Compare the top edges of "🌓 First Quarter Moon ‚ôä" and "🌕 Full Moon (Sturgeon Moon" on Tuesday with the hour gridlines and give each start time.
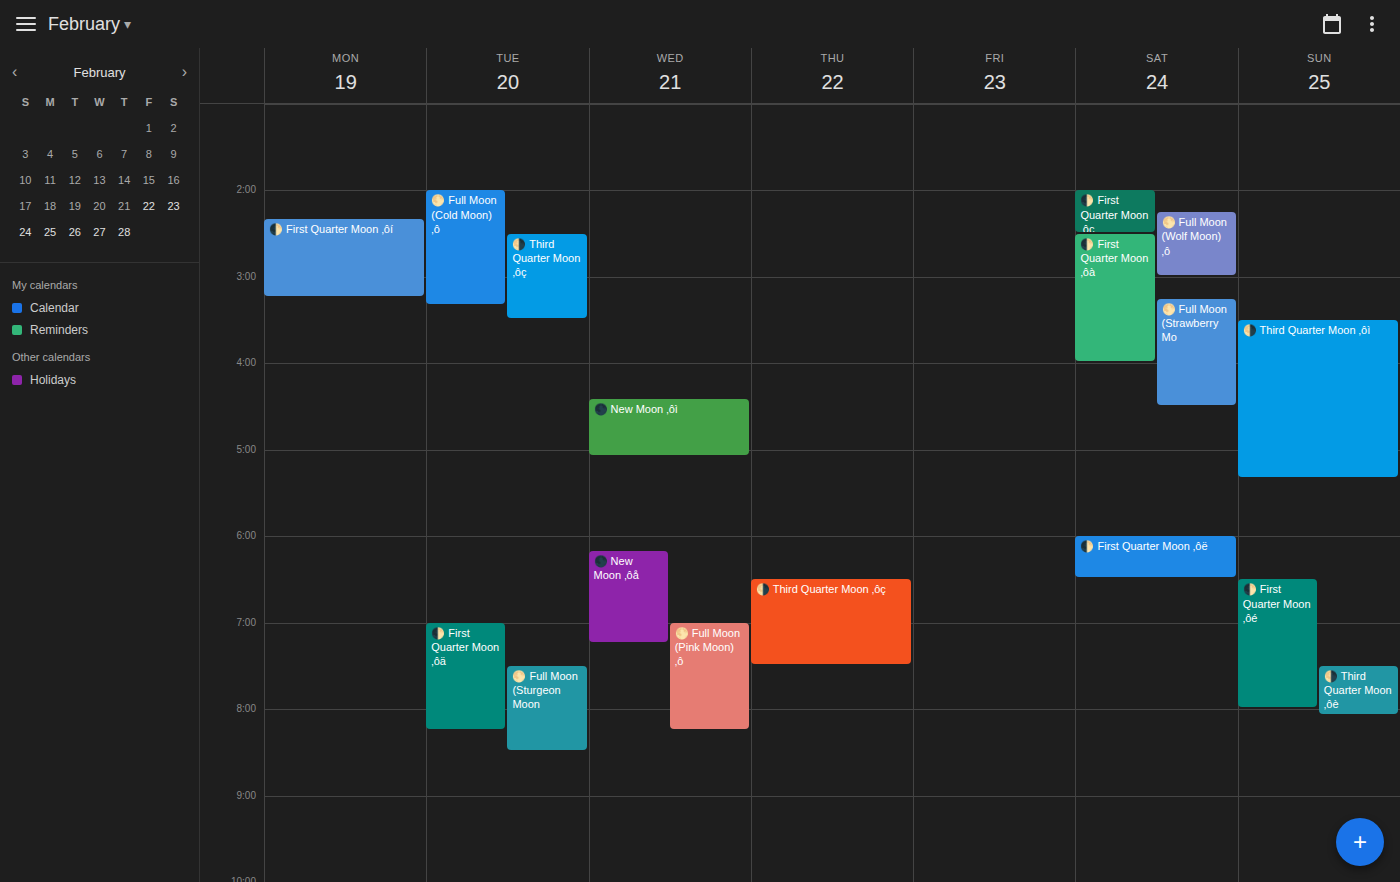
"🌓 First Quarter Moon ‚ôä": 7:00 PM, exactly on the 7 PM line. "🌕 Full Moon (Sturgeon Moon": 7:30 PM, halfway between the 7 PM and 8 PM lines.